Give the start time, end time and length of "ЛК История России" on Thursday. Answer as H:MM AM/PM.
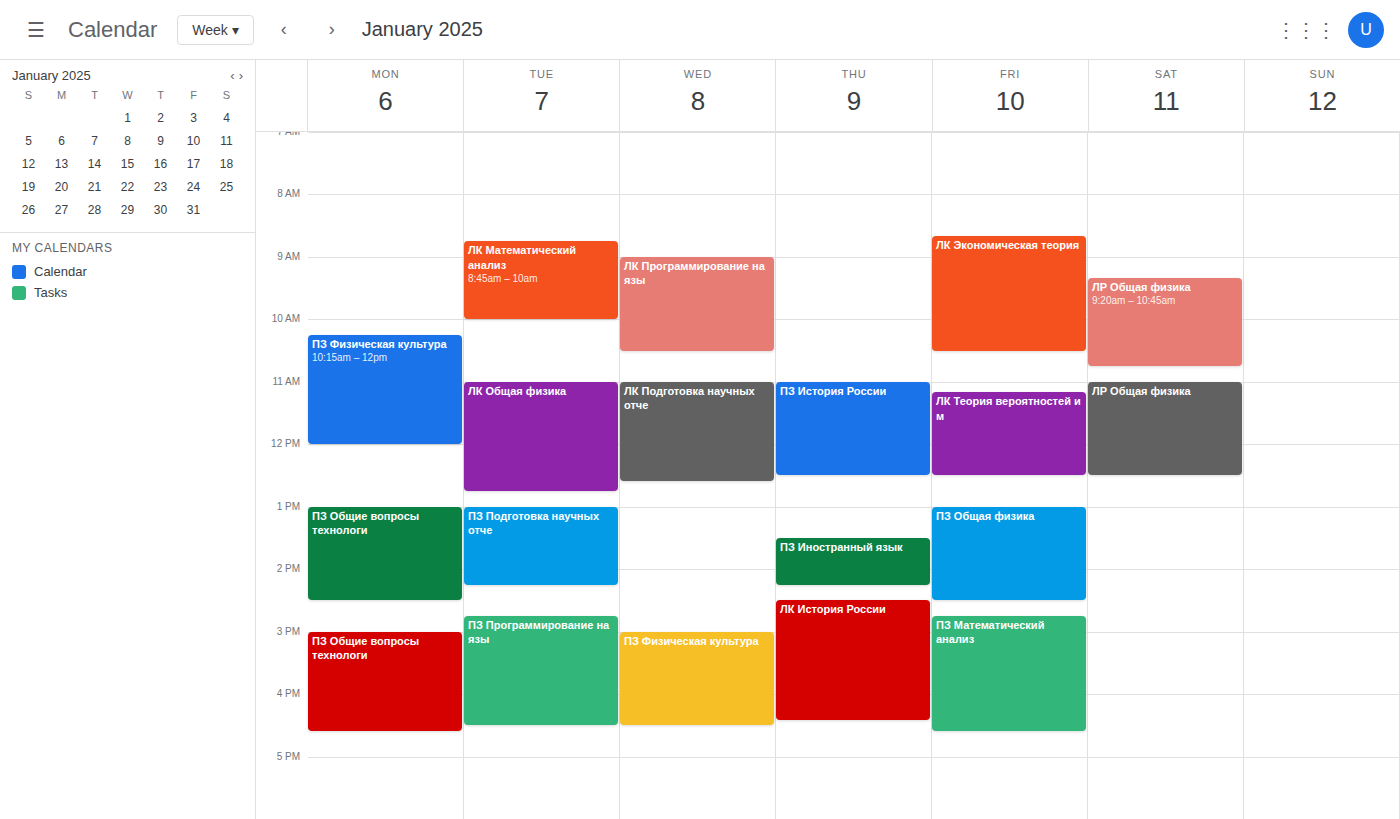
2:30 PM to 4:25 PM, 1 hour 55 minutes